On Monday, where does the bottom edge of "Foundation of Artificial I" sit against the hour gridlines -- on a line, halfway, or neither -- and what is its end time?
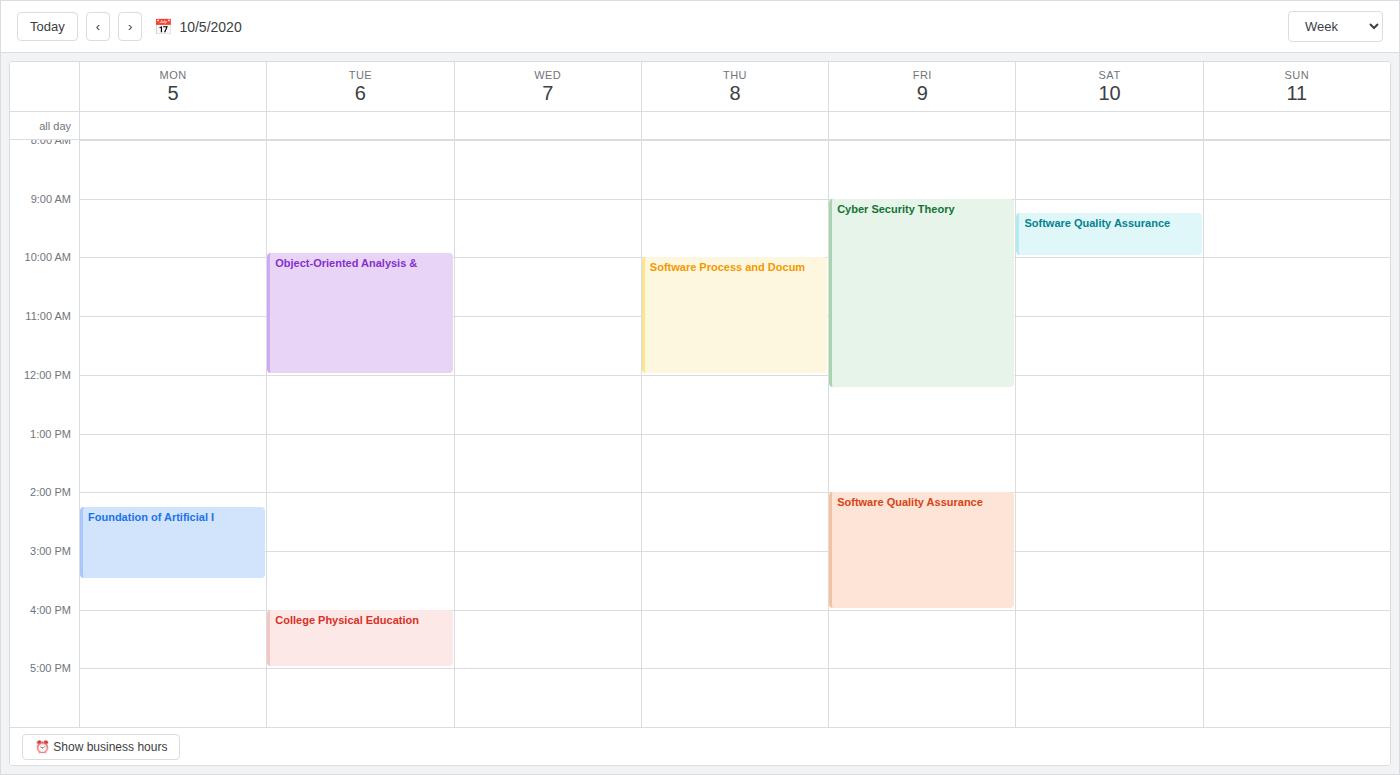
3:30 PM -- halfway between the 3 PM and 4 PM lines.